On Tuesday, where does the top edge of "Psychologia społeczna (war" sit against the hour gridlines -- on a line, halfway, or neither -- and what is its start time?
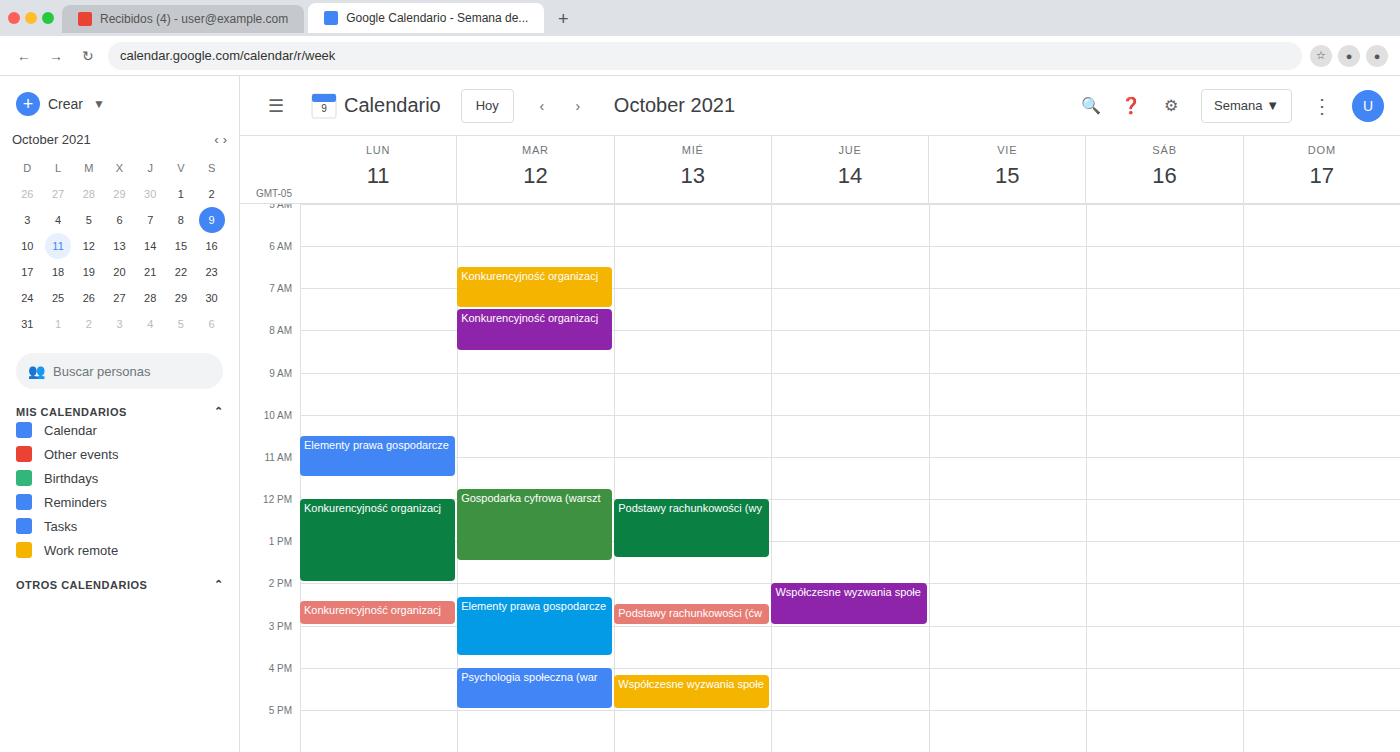
4:00 PM -- exactly on the 4 PM line.